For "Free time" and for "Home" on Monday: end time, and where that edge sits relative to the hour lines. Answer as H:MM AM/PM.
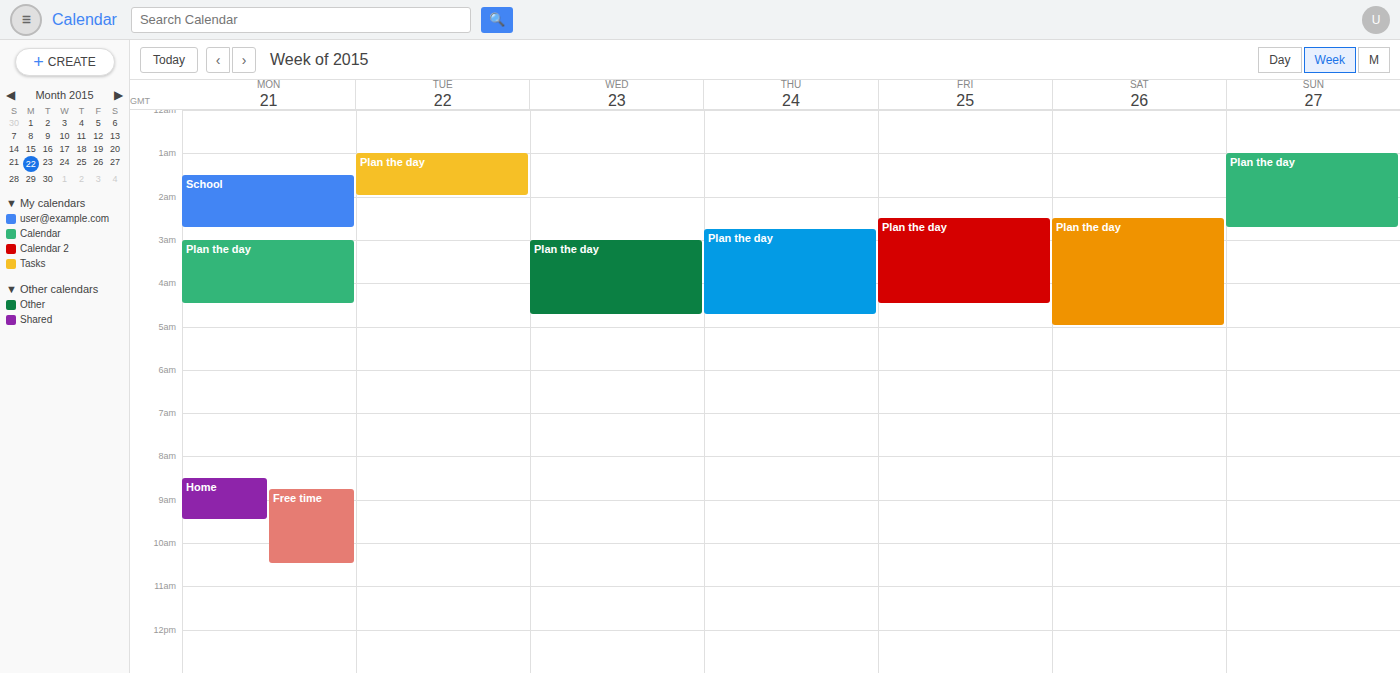
"Free time": 10:30 AM, halfway between the 10 AM and 11 AM lines. "Home": 9:30 AM, halfway between the 9 AM and 10 AM lines.